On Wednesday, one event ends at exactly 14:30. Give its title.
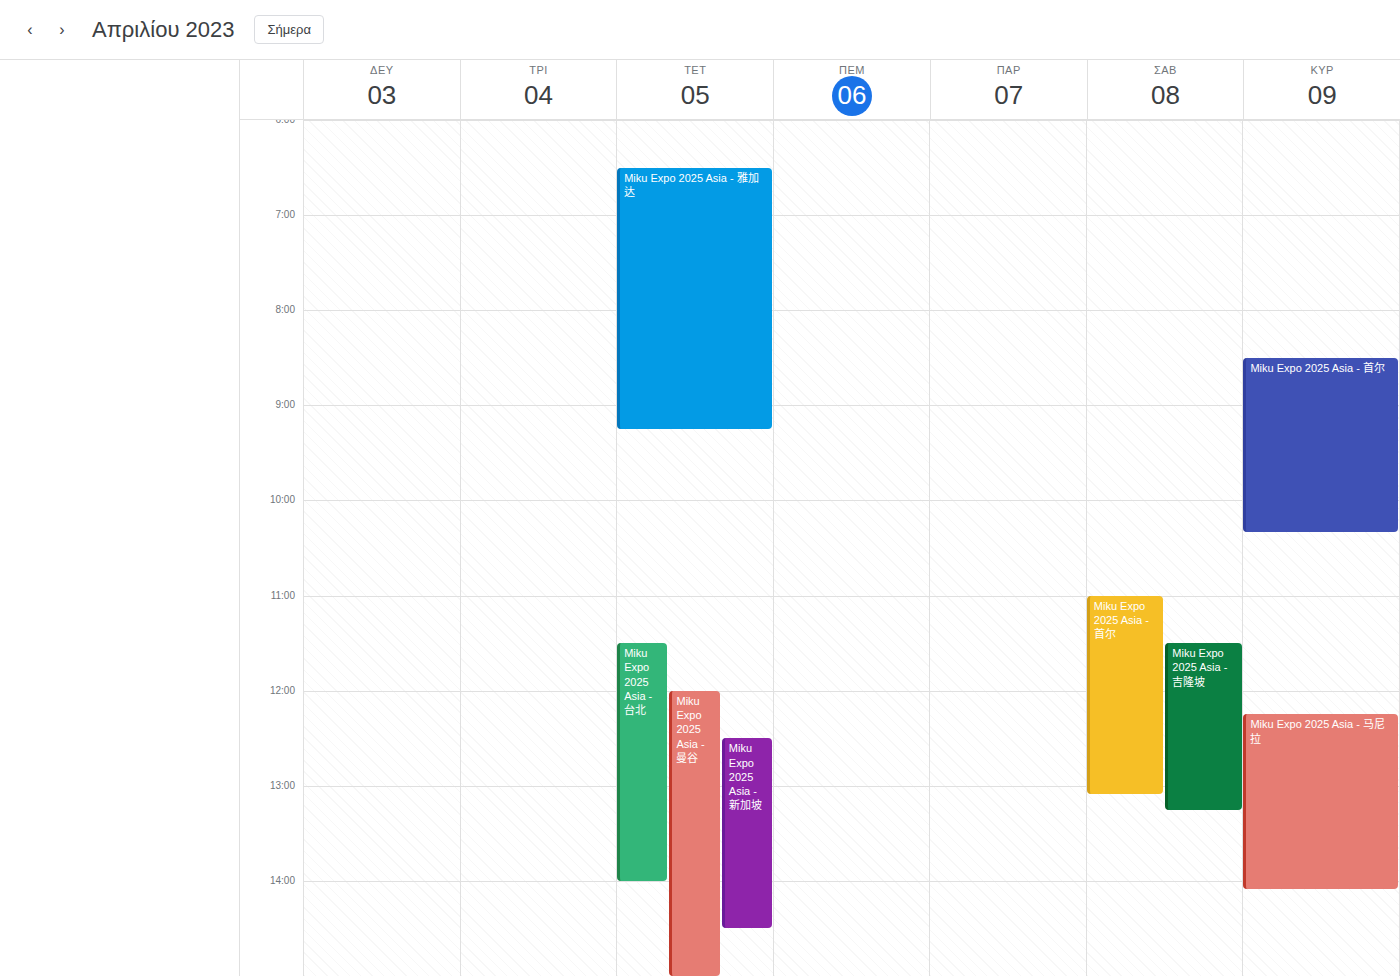
"Miku Expo 2025 Asia - 新加坡"